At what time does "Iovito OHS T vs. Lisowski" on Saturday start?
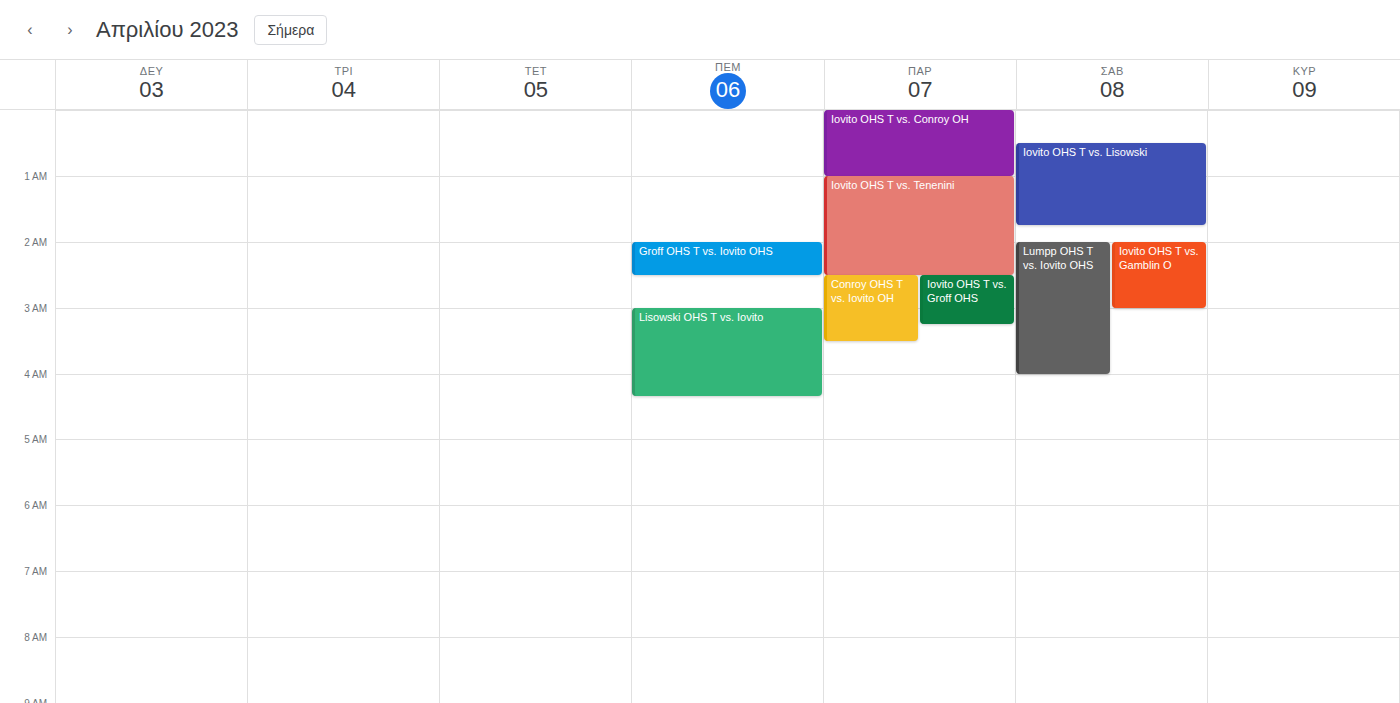
12:30 AM